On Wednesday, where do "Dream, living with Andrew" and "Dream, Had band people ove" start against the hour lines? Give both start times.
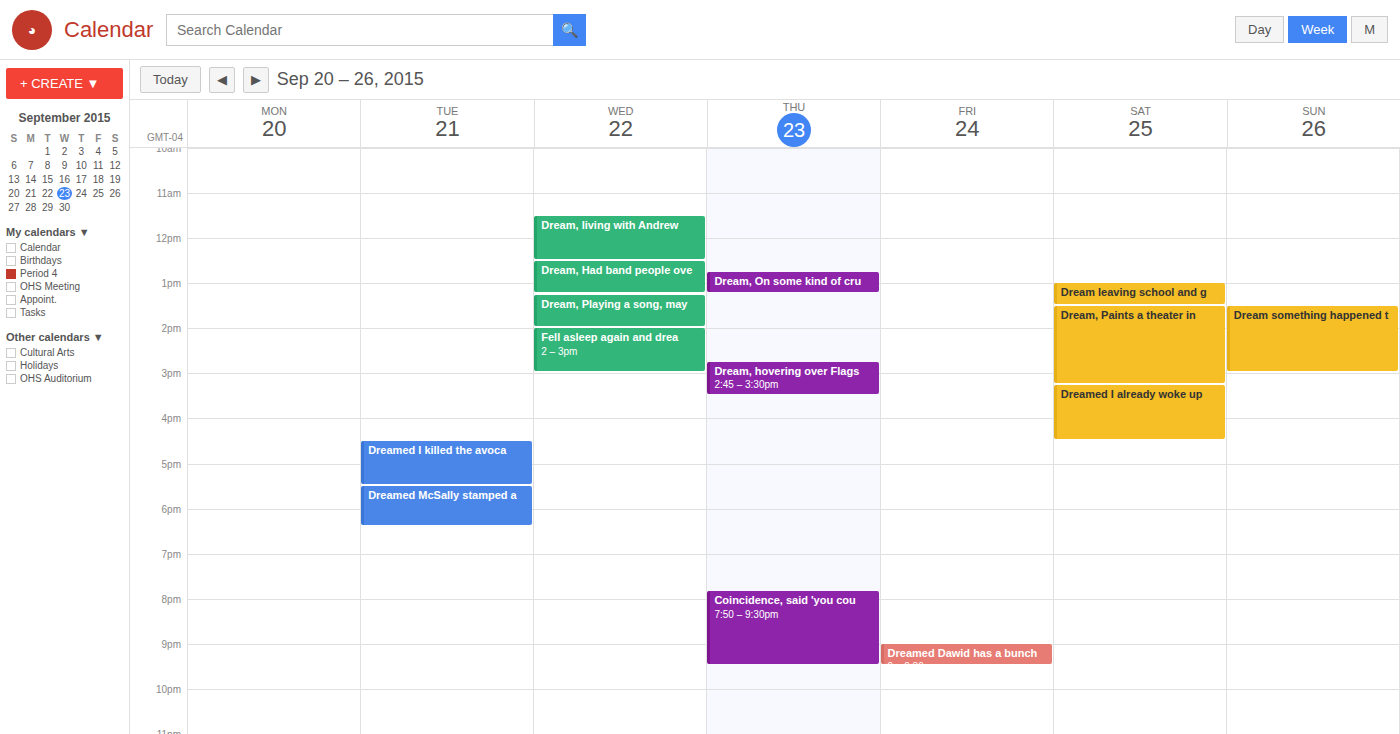
"Dream, living with Andrew": 11:30 AM, halfway between the 11 AM and 12 PM lines. "Dream, Had band people ove": 12:30 PM, halfway between the 12 PM and 1 PM lines.